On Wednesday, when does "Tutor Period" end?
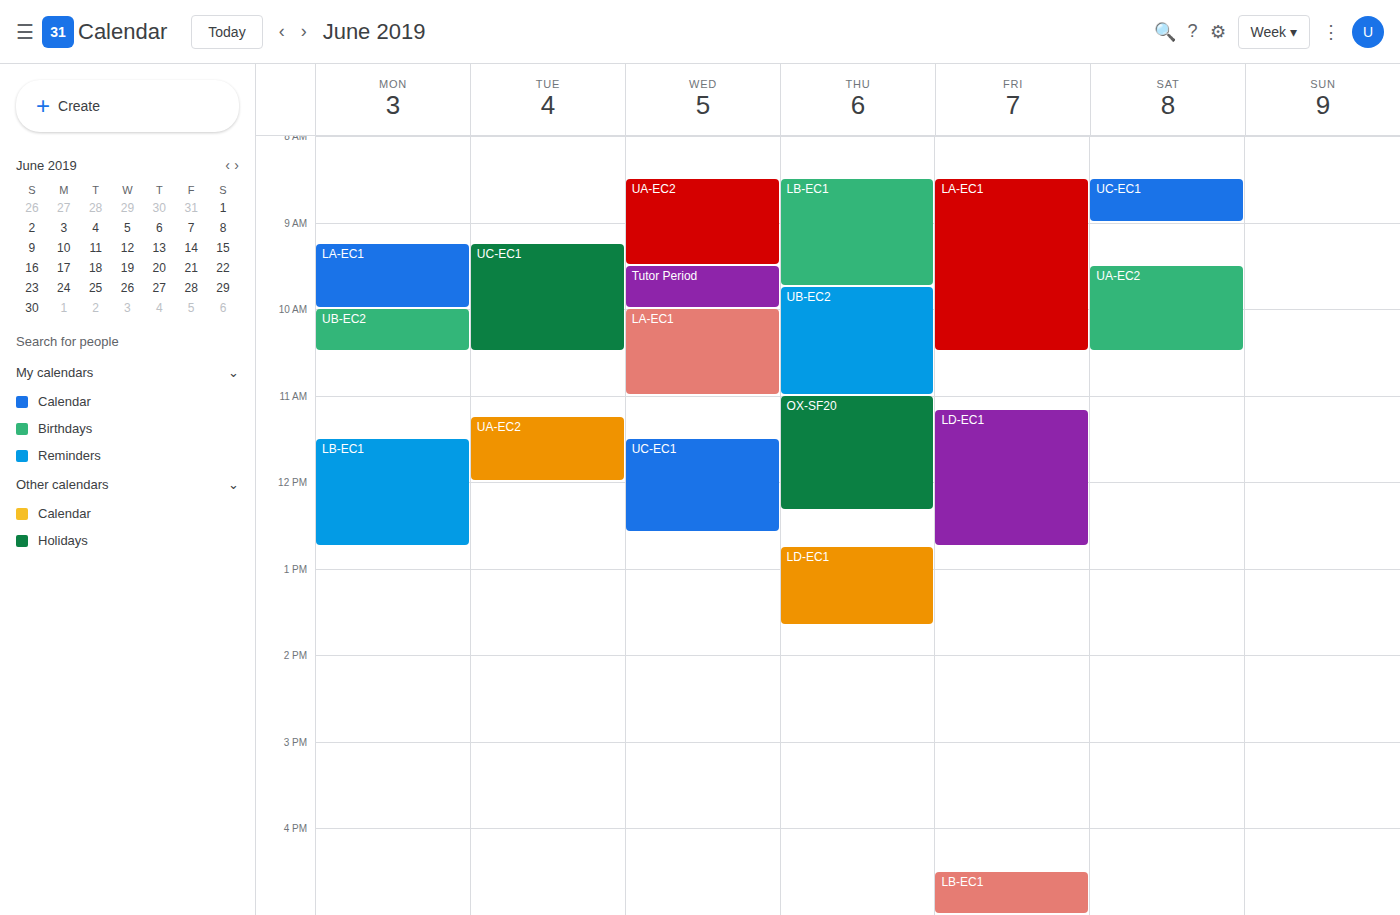
10:00